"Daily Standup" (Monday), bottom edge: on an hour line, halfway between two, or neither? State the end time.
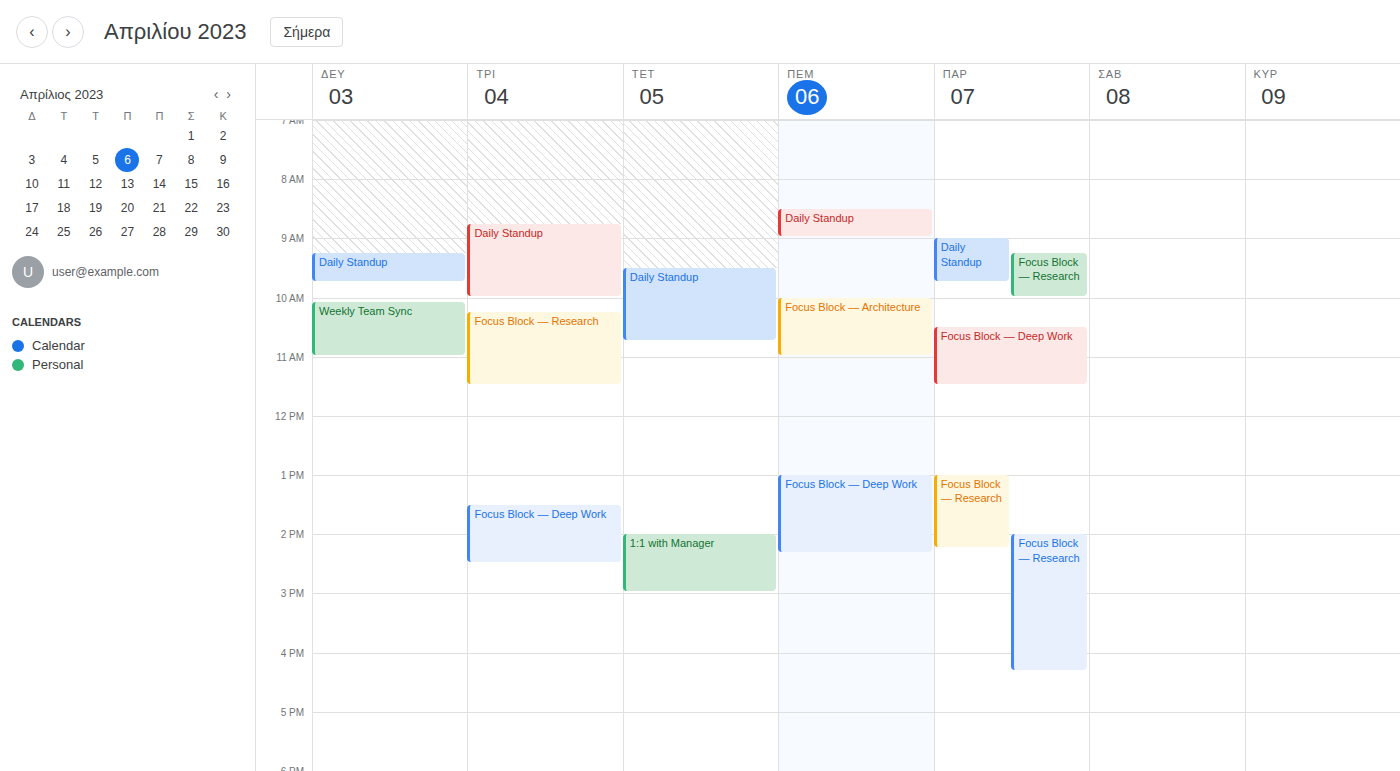
9:45 AM -- neither: three quarters of the way from the 9 AM line to the 10 AM line.